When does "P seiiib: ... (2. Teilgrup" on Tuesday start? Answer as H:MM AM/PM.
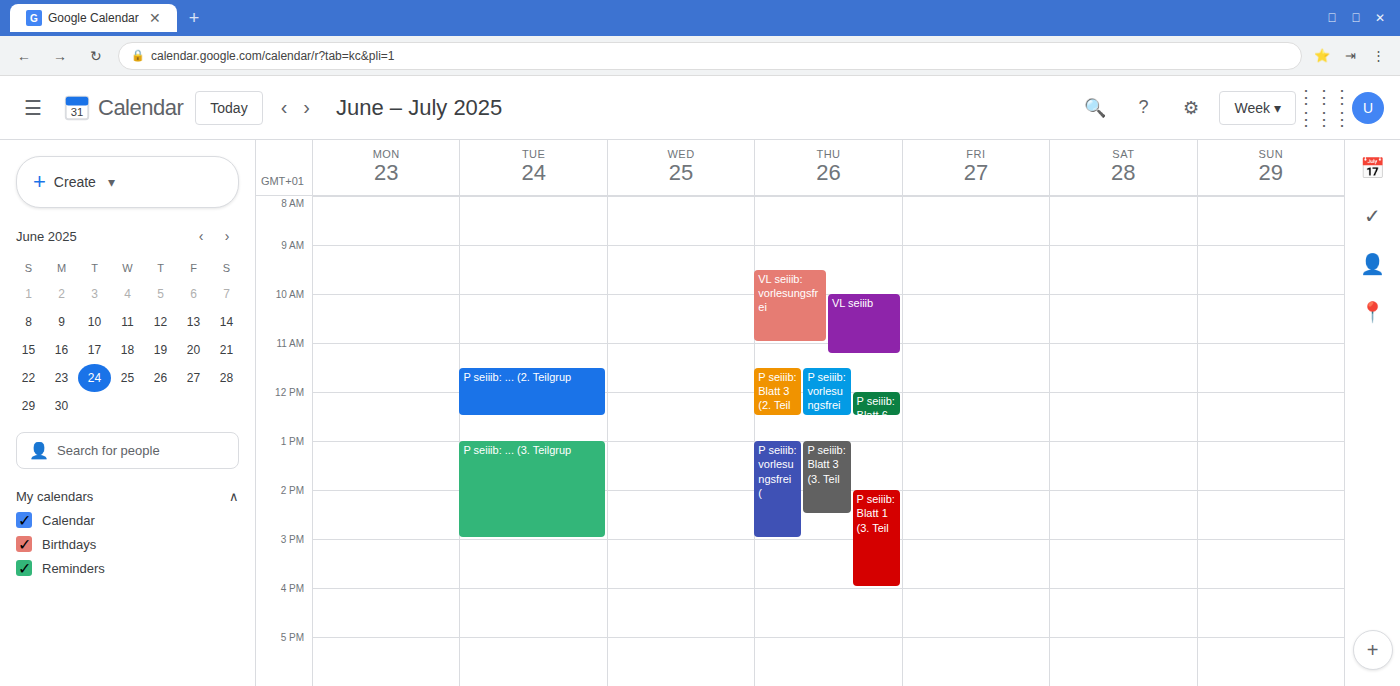
11:30 AM